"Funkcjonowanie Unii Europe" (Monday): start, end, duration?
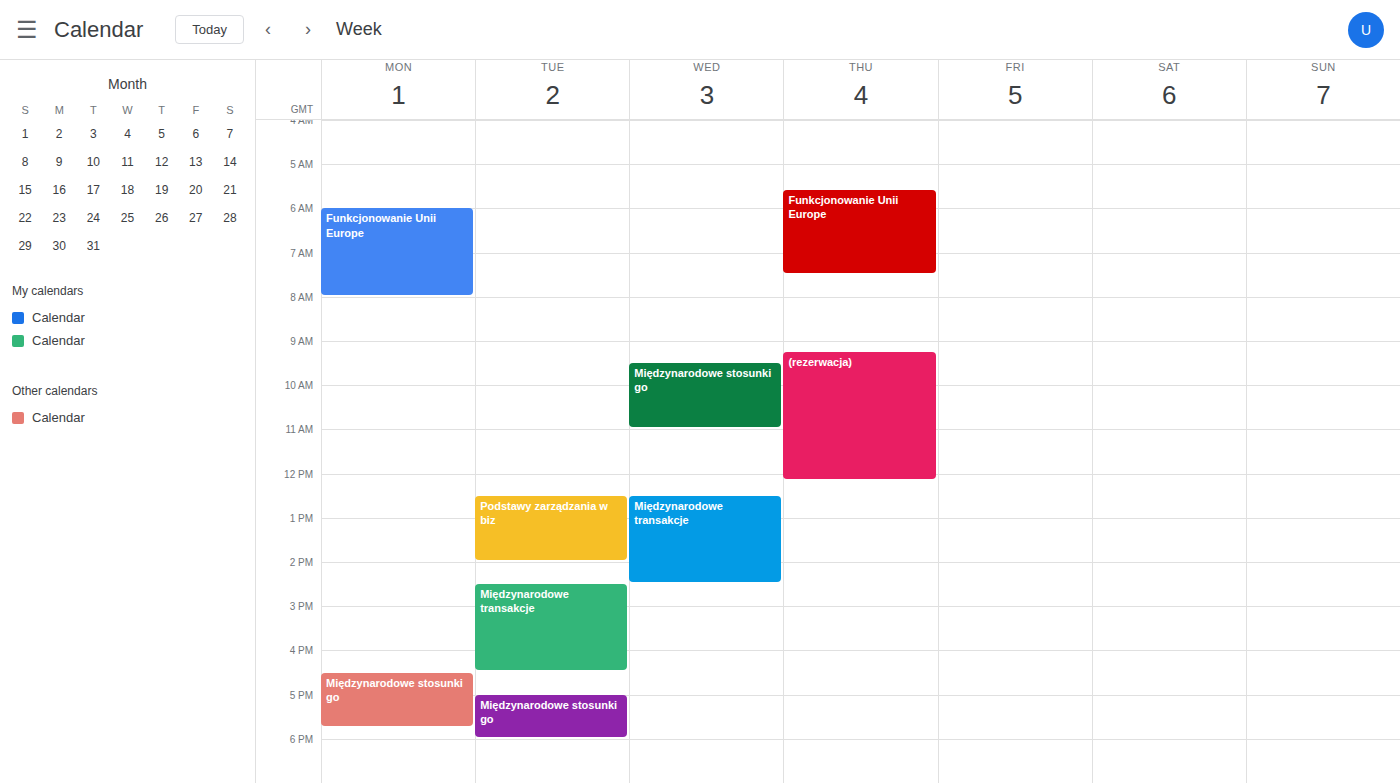
06:00 to 08:00, 2 hours